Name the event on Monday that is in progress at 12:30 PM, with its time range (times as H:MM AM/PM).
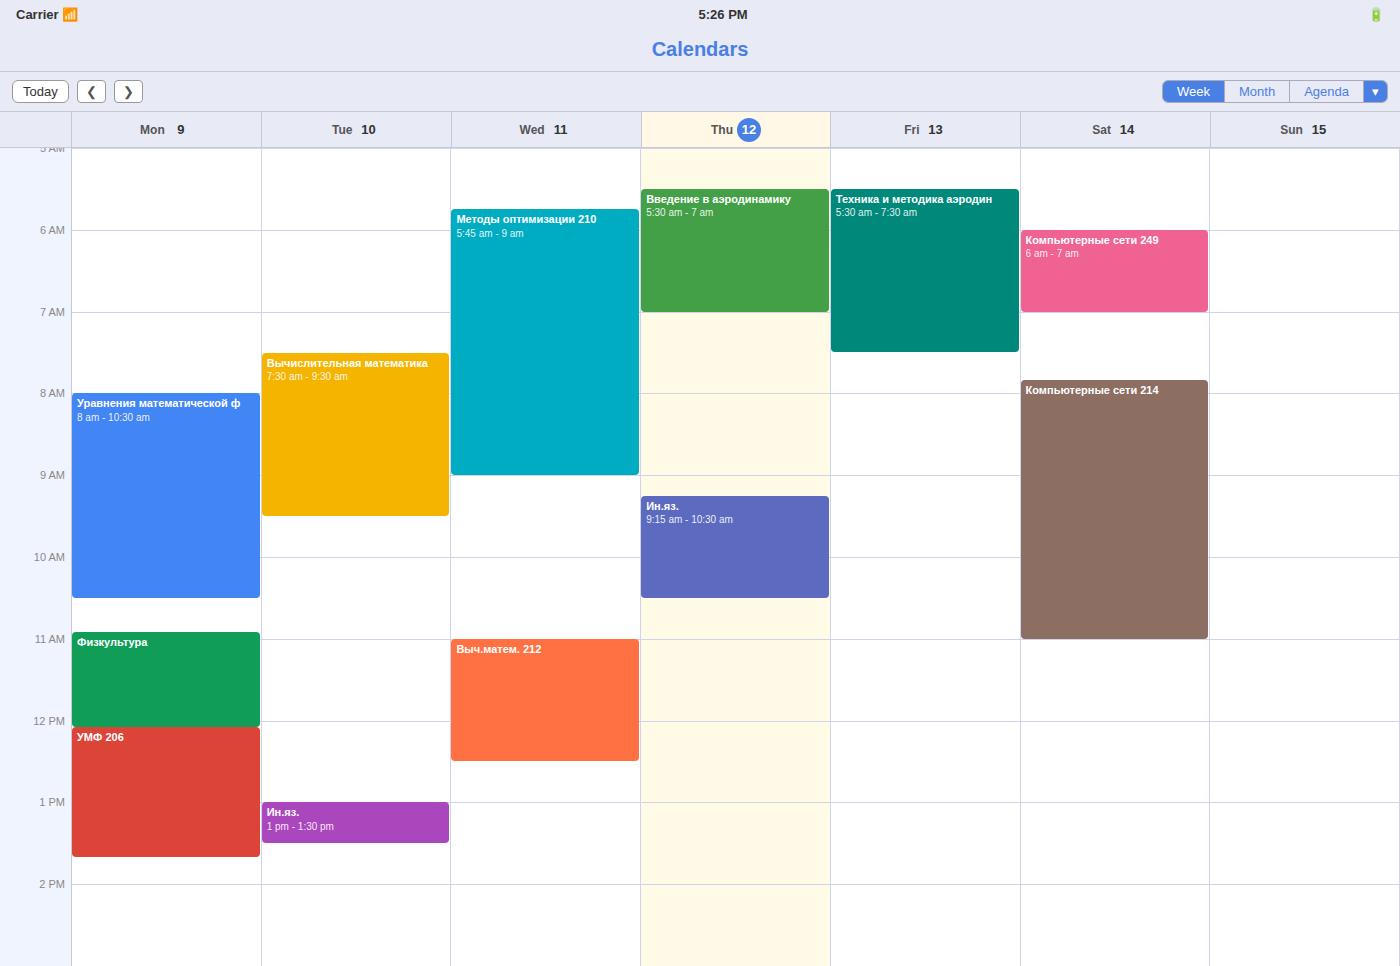
"УМФ 206", 12:05 PM to 1:40 PM